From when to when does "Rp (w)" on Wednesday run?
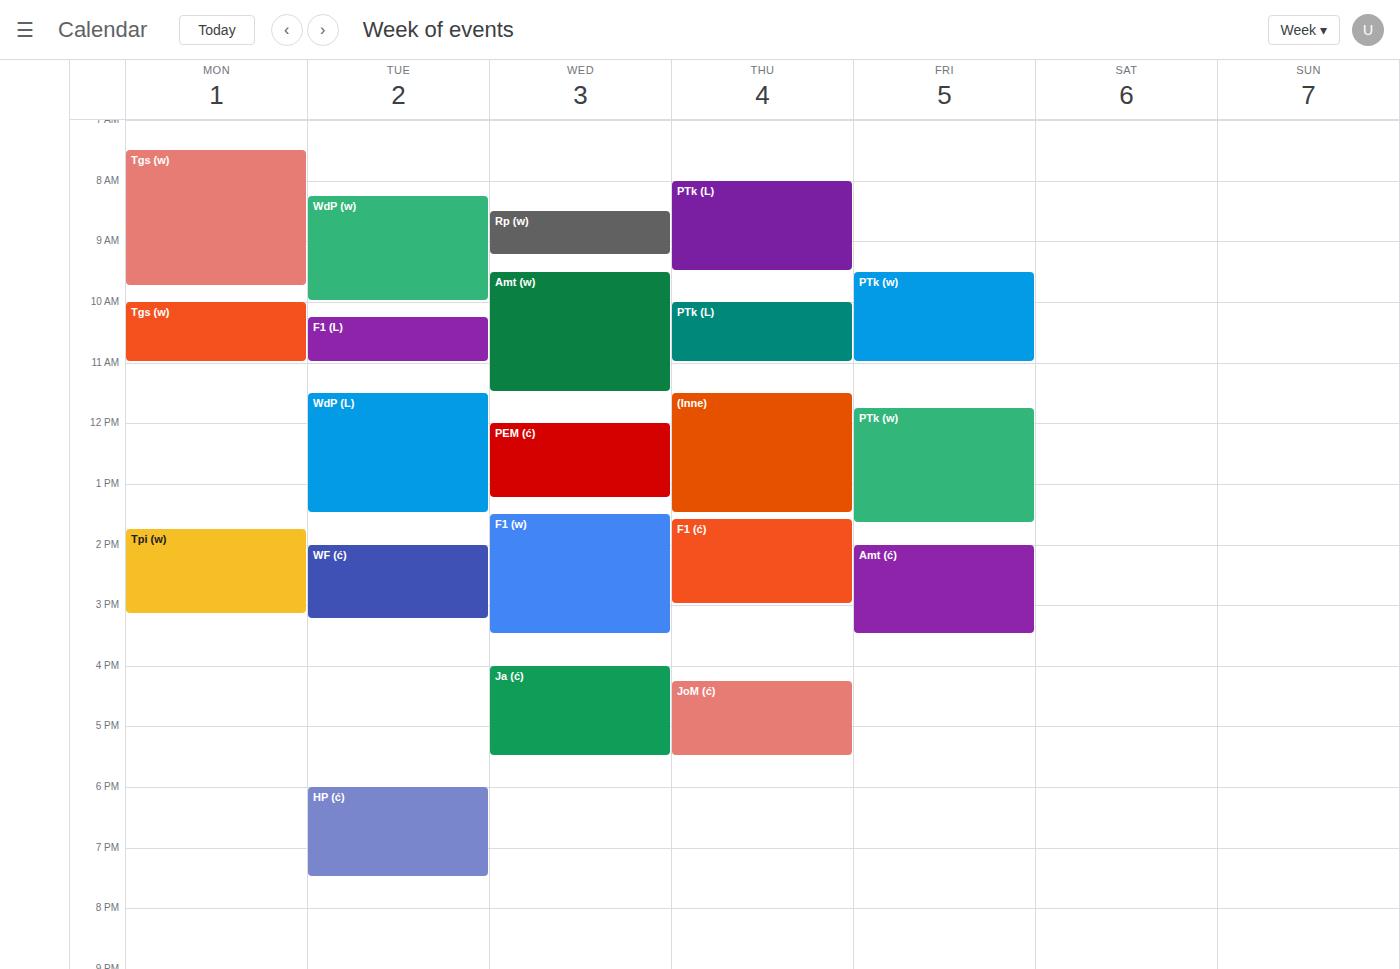
8:30 AM to 9:15 AM